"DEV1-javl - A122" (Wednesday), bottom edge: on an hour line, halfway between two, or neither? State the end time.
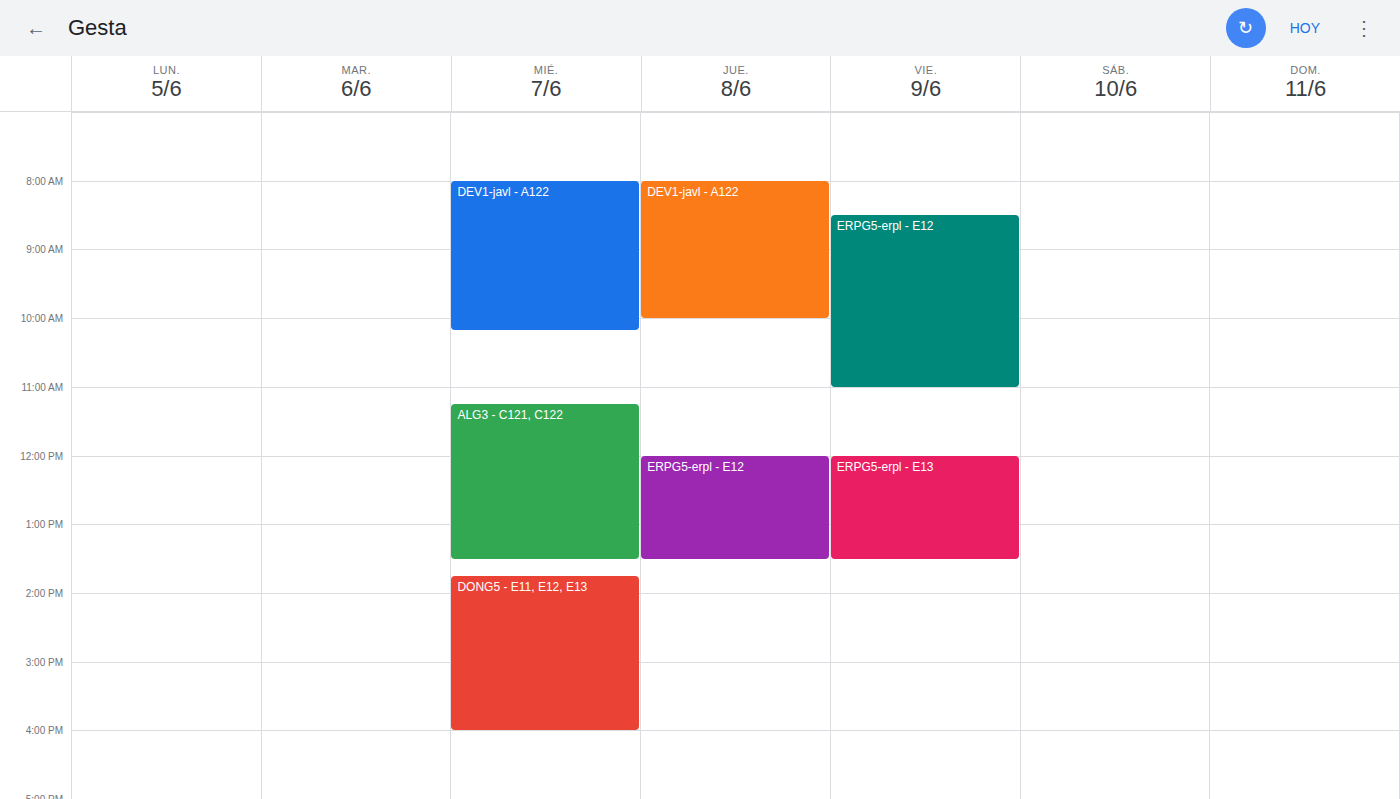
10:10 AM -- neither: 10 minutes below the 10 AM line and 50 minutes above the 11 AM line.